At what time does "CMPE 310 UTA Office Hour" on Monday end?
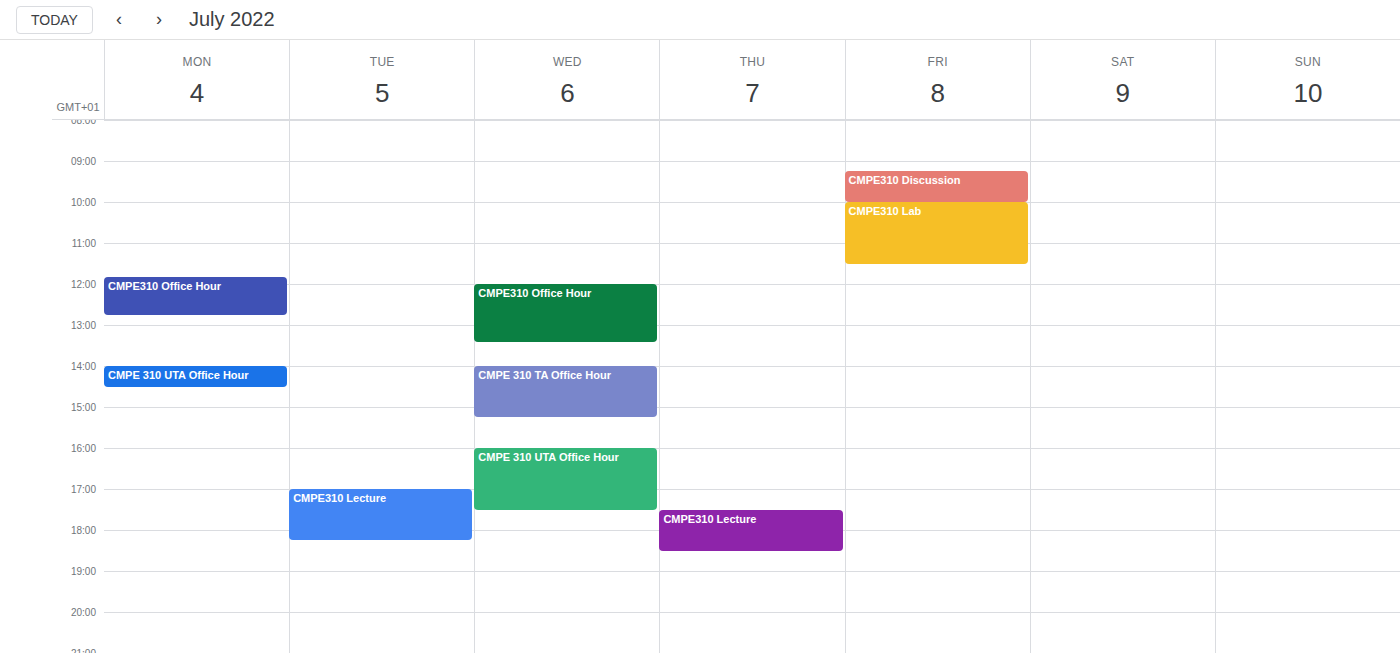
2:30 PM